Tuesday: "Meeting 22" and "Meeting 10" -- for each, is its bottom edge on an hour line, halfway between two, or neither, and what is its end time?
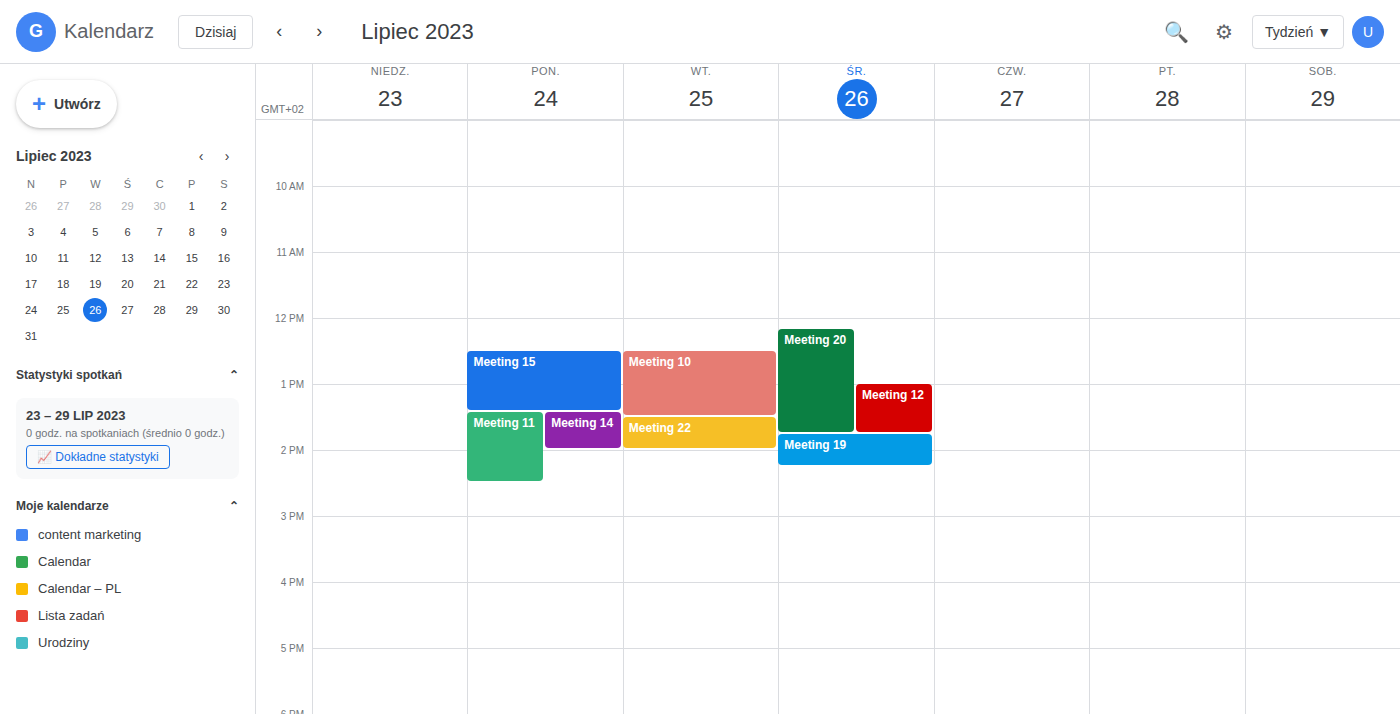
"Meeting 22": 2:00 PM, exactly on the 2 PM line. "Meeting 10": 1:30 PM, halfway between the 1 PM and 2 PM lines.